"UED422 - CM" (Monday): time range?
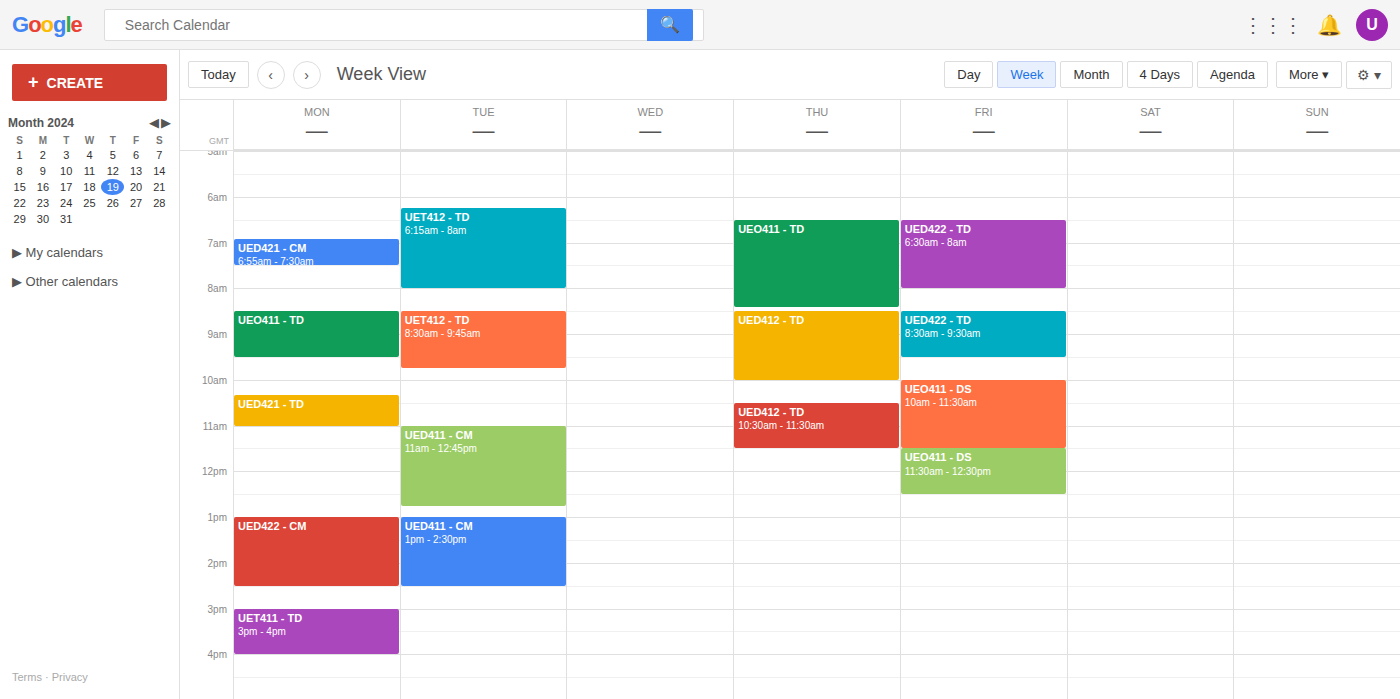
1:00 PM to 2:30 PM